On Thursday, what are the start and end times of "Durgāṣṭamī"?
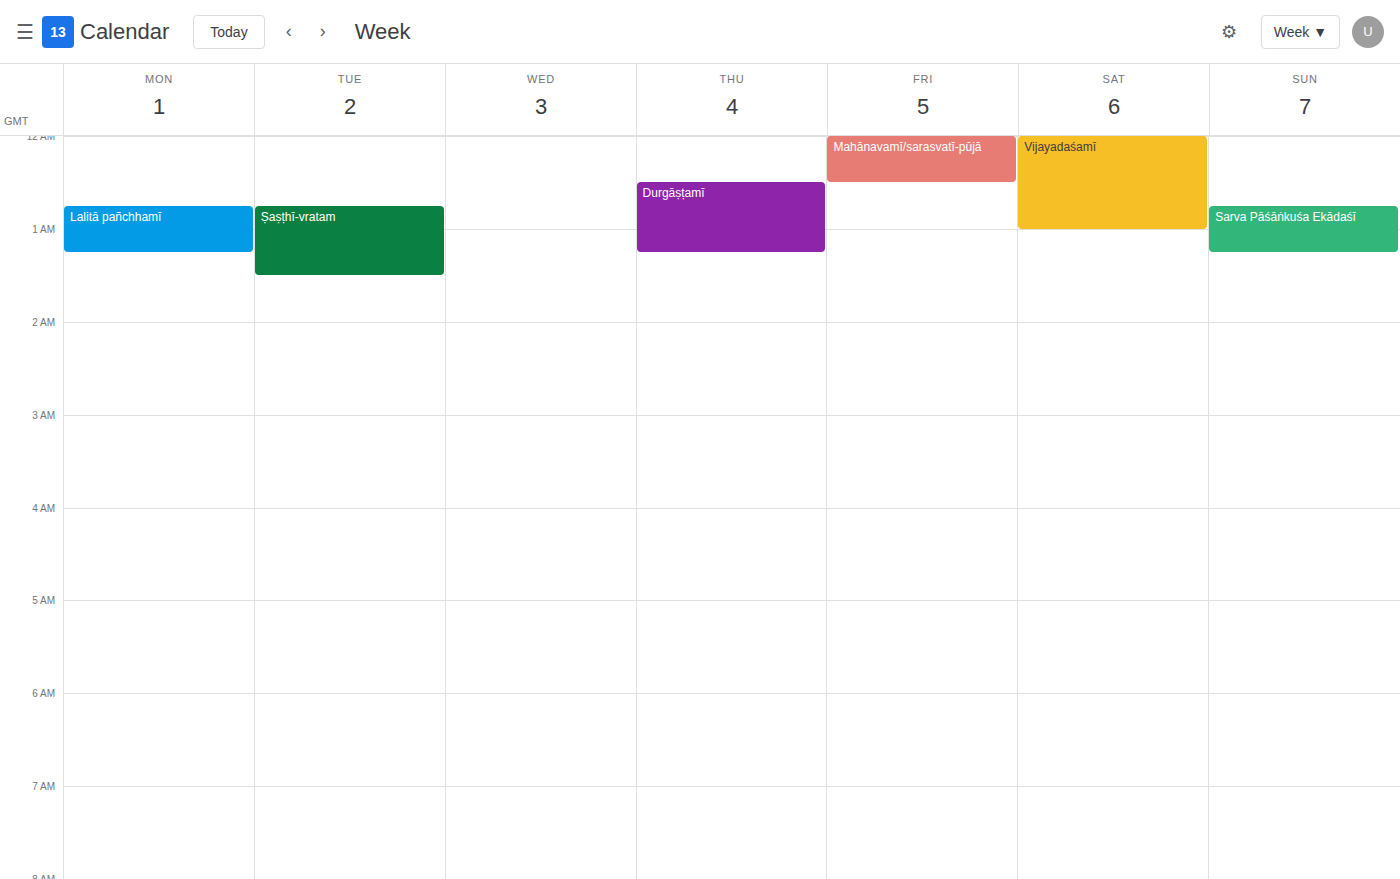
12:30 AM to 1:15 AM